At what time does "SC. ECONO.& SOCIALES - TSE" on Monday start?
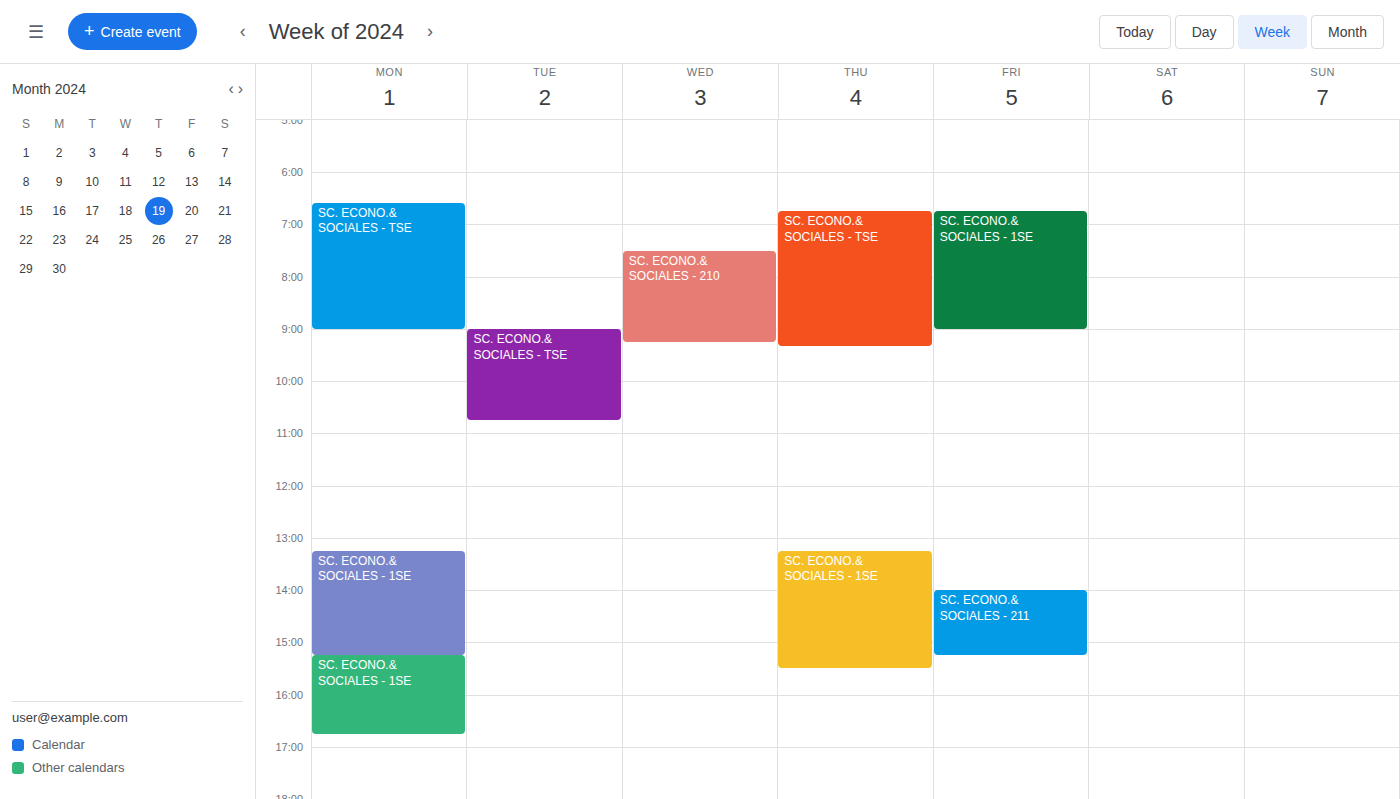
6:35 AM